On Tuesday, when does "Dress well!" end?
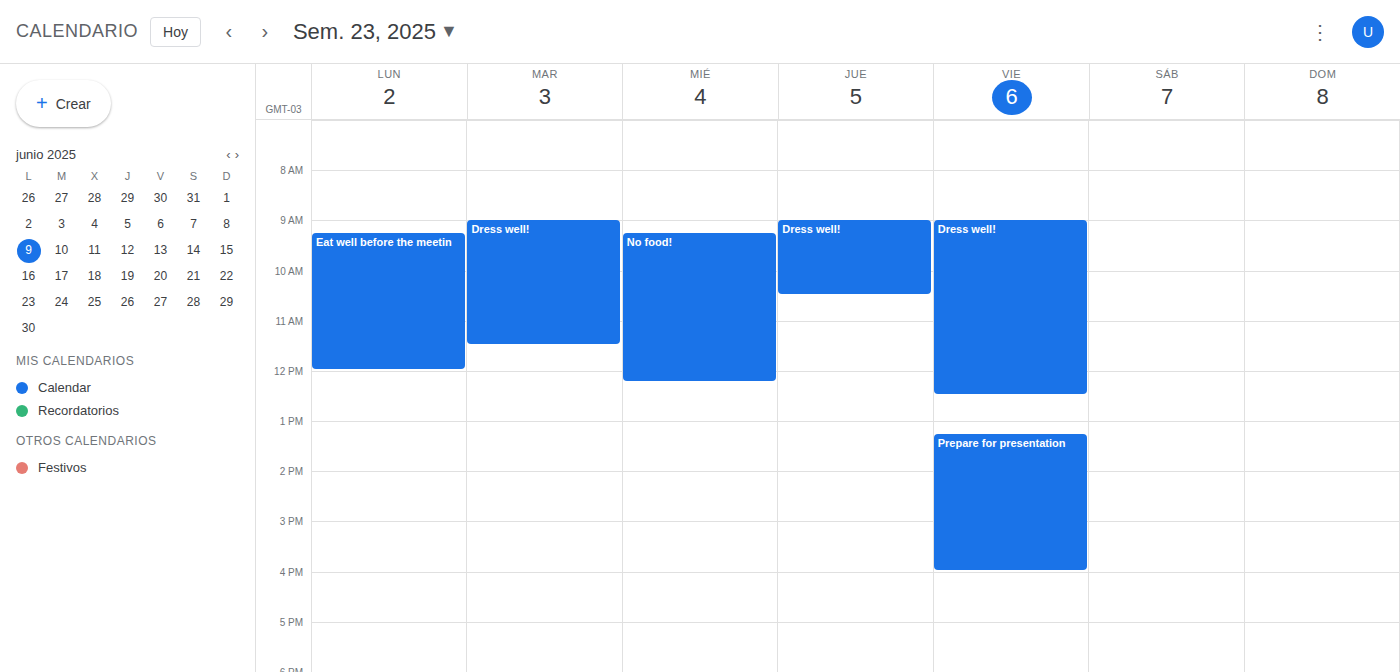
11:30 AM